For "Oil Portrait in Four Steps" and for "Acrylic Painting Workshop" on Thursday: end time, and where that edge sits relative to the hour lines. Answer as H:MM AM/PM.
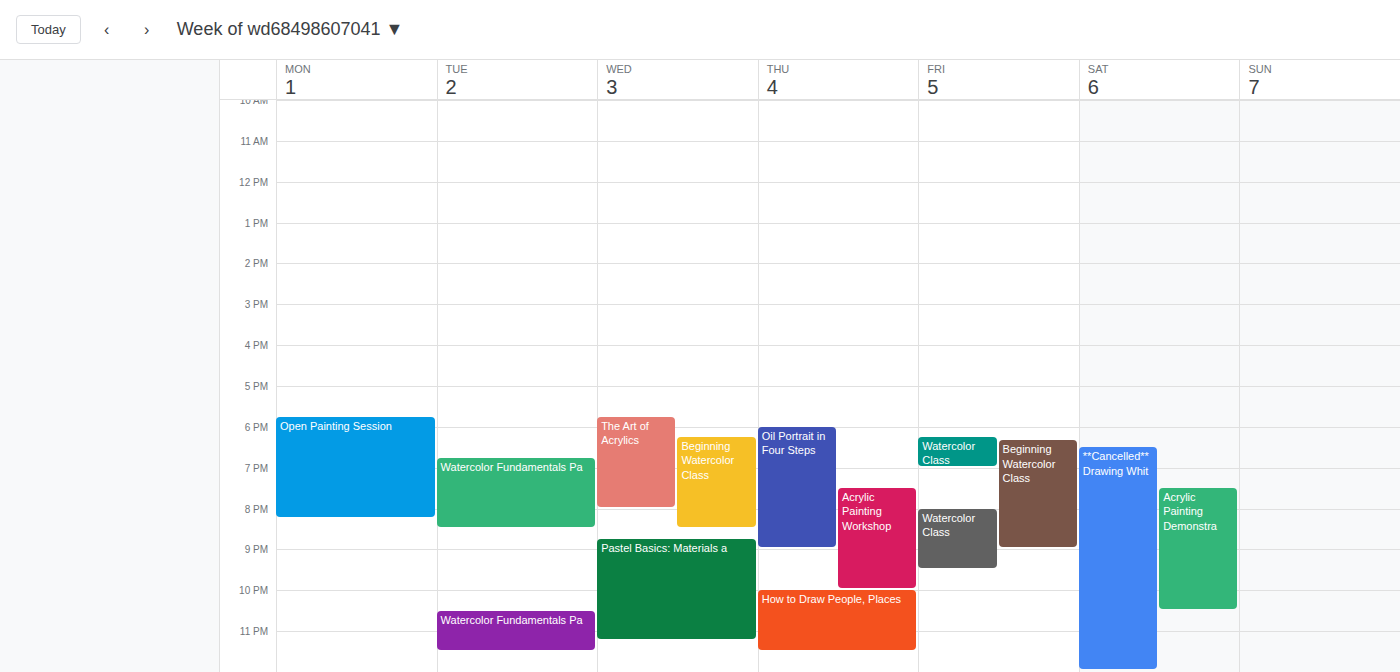
"Oil Portrait in Four Steps": 9:00 PM, exactly on the 9 PM line. "Acrylic Painting Workshop": 10:00 PM, exactly on the 10 PM line.